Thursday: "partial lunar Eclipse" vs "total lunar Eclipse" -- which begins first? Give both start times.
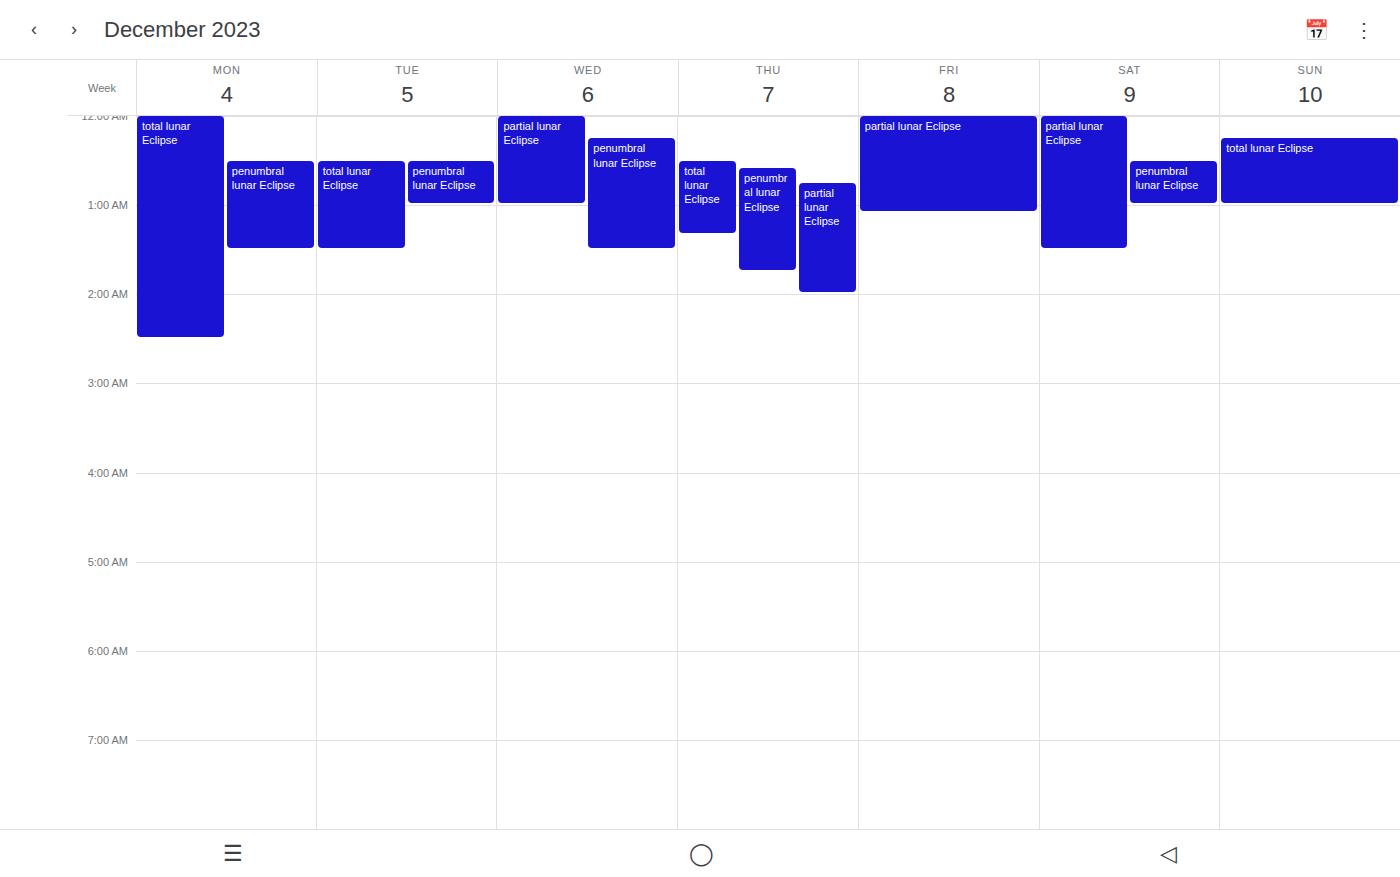
"total lunar Eclipse" 12:30 AM; "partial lunar Eclipse" 12:45 AM.